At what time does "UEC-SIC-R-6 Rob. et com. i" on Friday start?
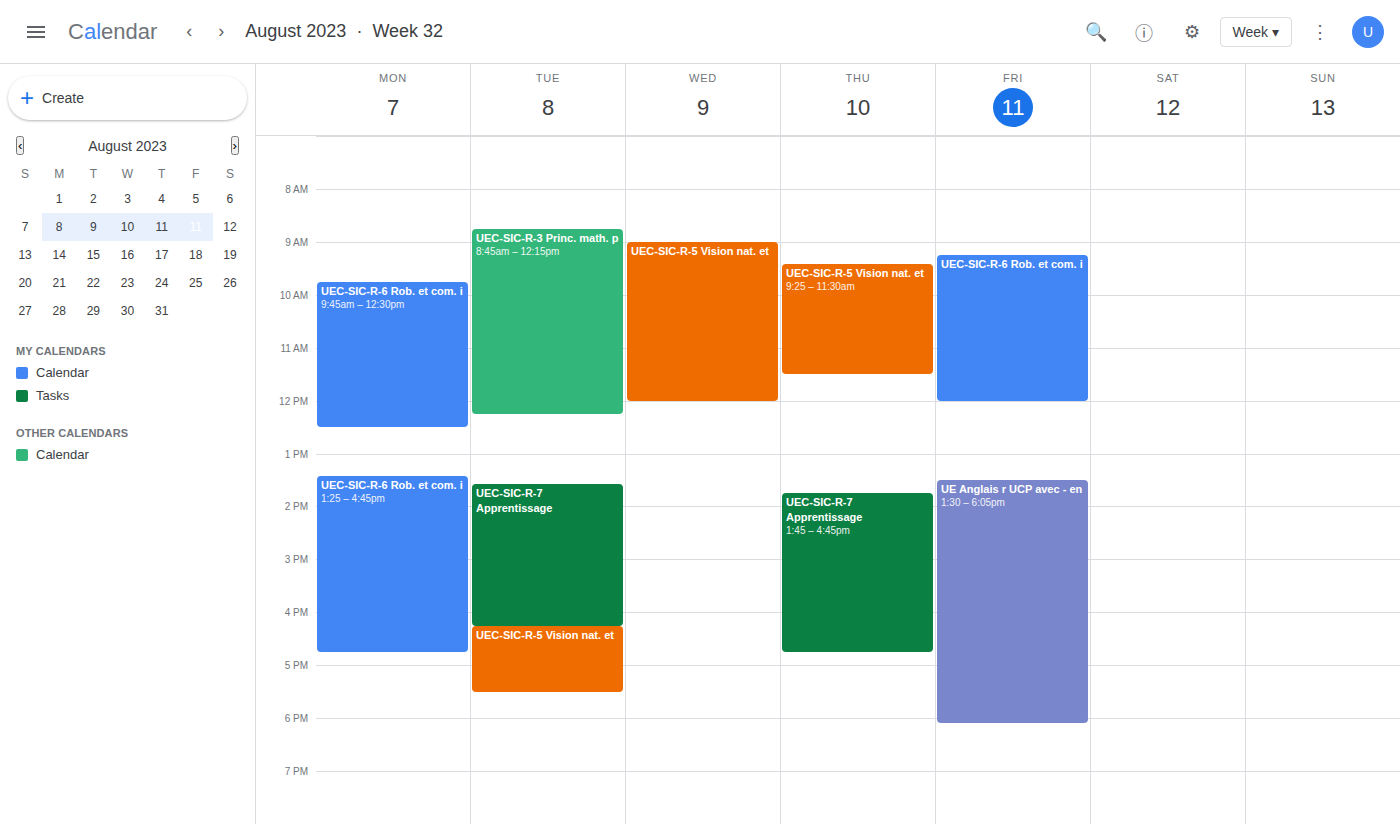
9:15 AM